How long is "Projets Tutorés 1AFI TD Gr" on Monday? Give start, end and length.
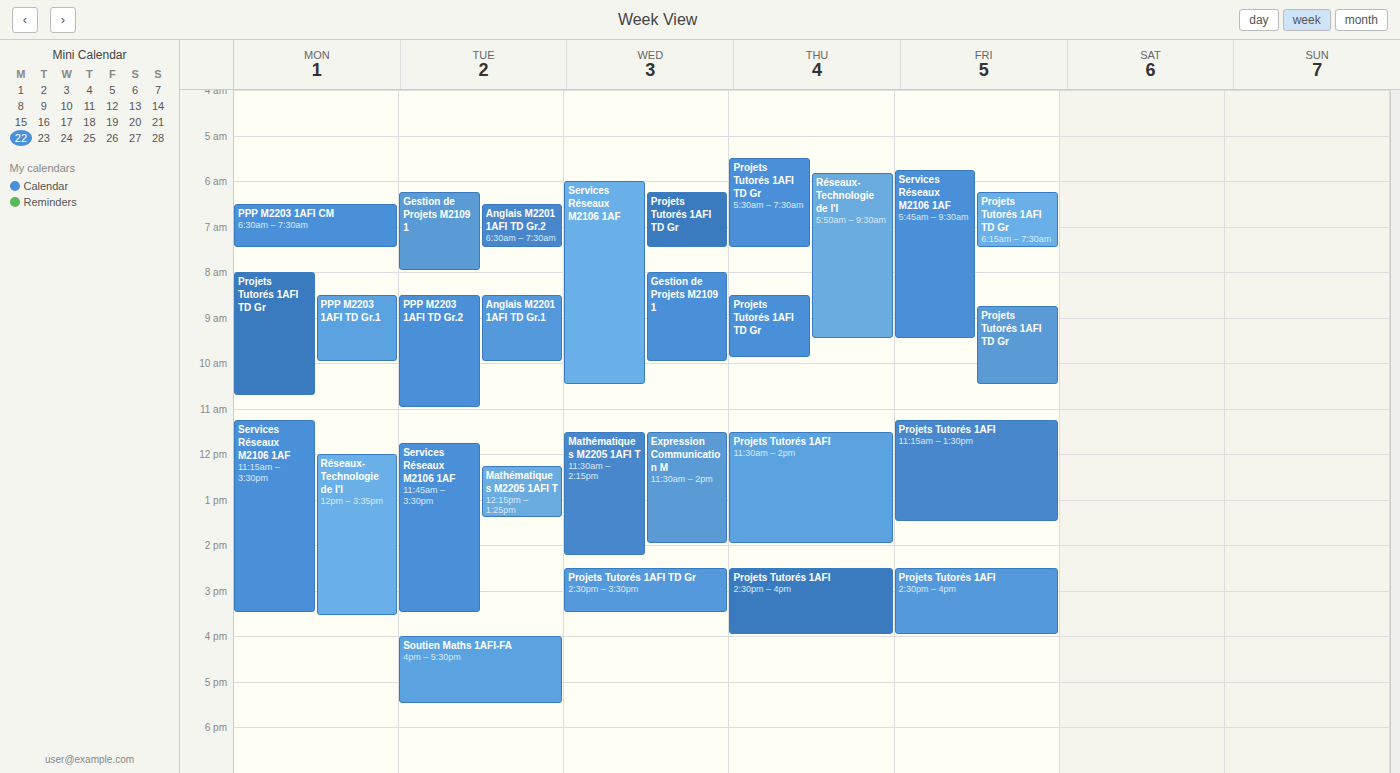
8:00 AM to 10:45 AM, 2 hours 45 minutes